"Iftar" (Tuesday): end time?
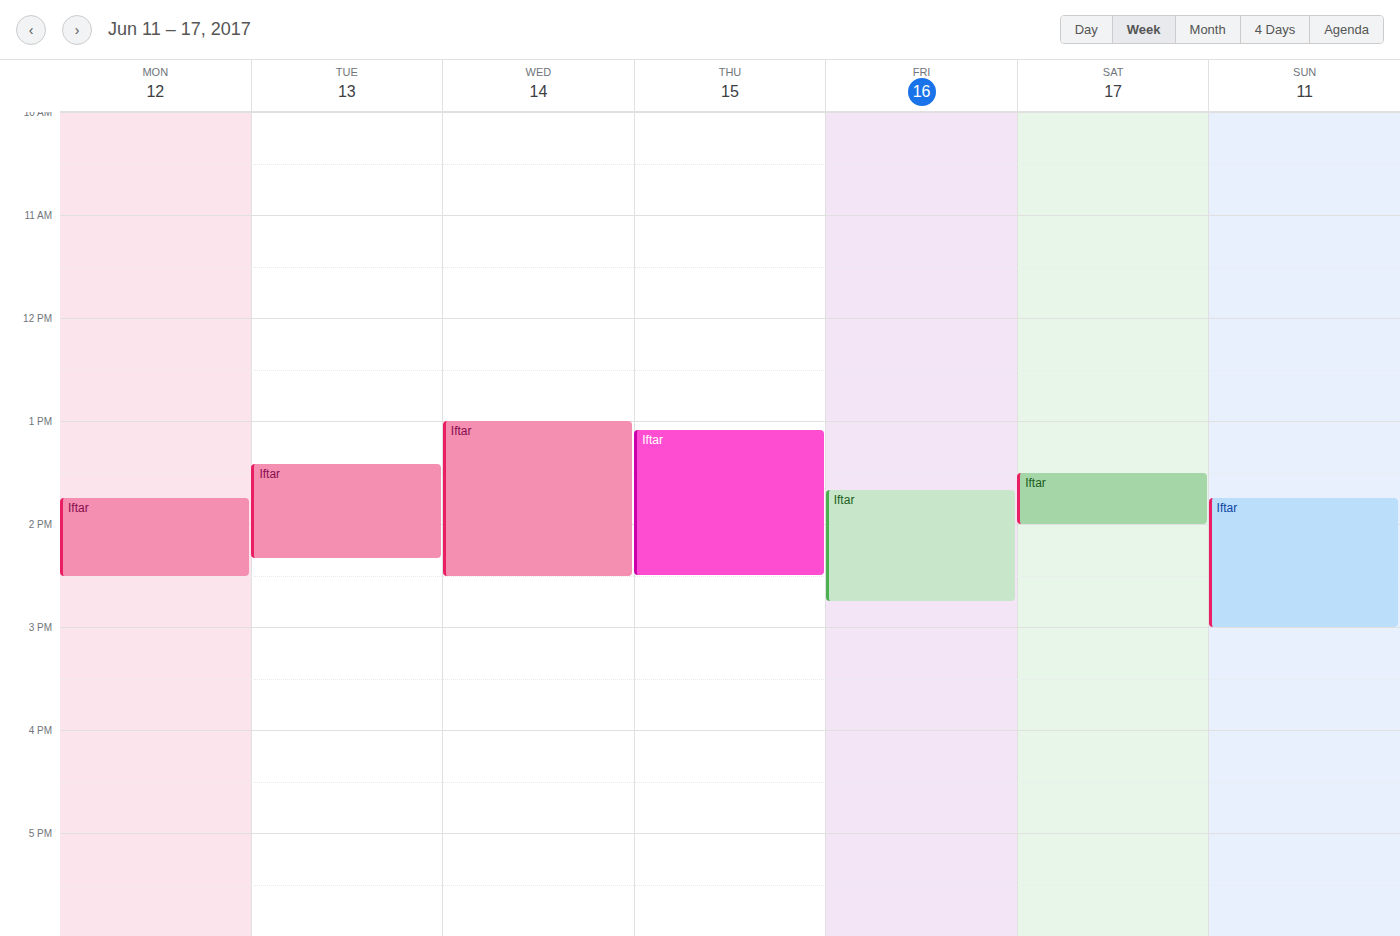
2:20 PM